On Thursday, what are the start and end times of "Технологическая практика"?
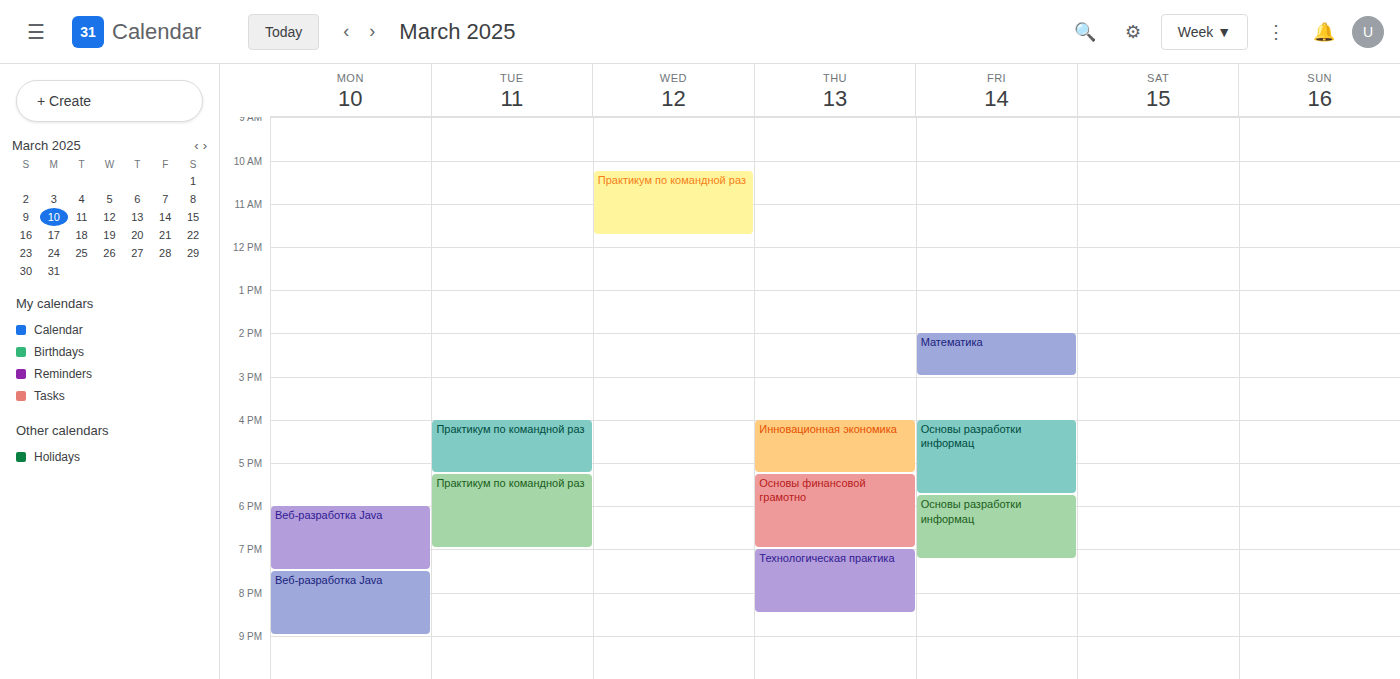
7:00 PM to 8:30 PM